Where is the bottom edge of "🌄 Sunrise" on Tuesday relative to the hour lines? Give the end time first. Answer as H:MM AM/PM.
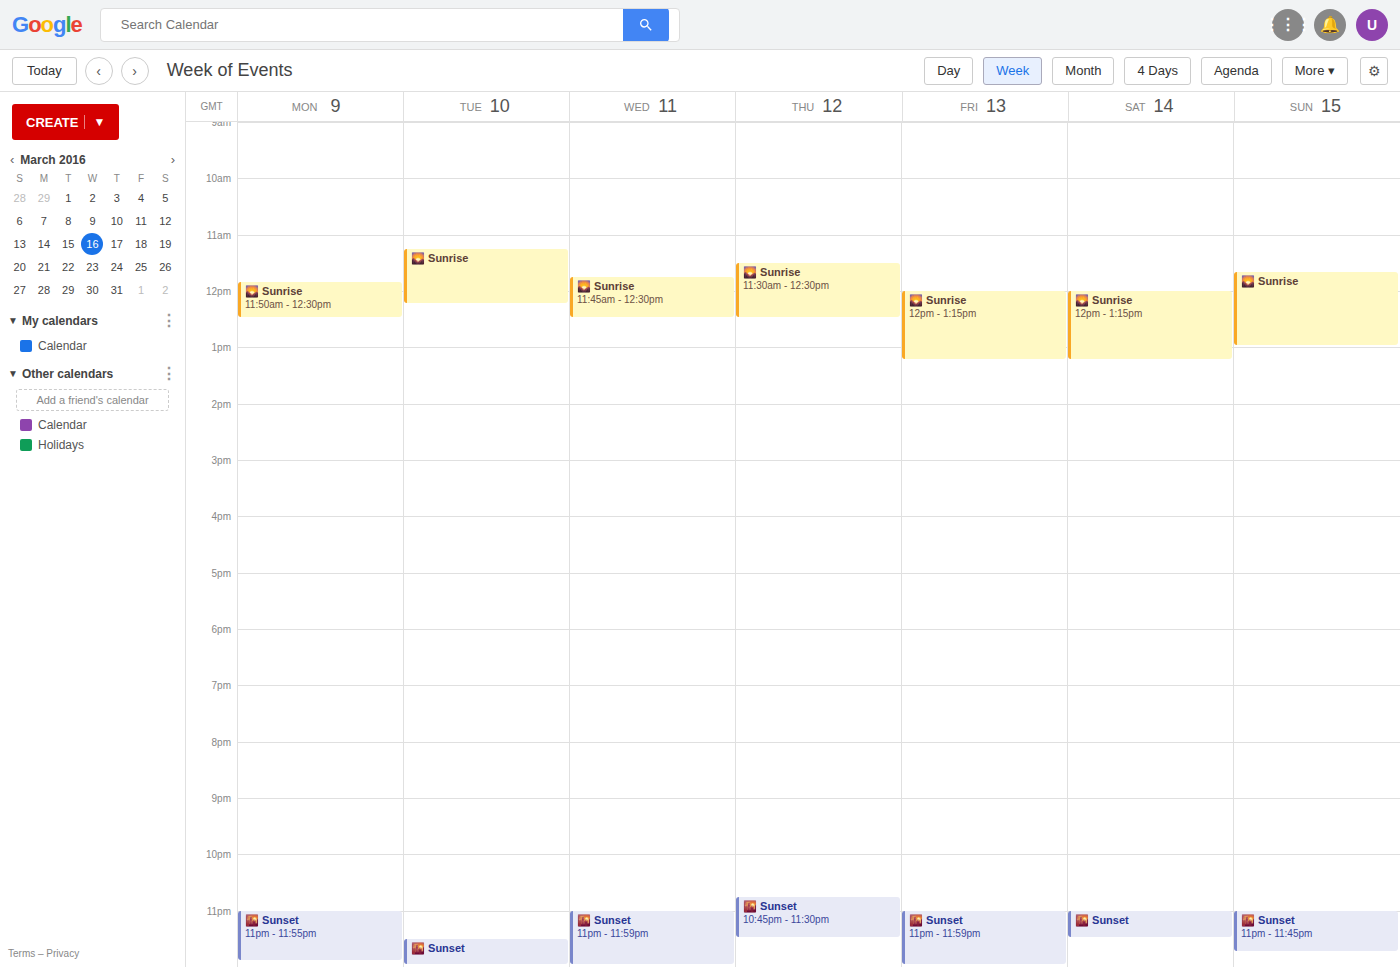
12:15 PM -- neither: a quarter of the way from the 12 PM line to the 1 PM line.